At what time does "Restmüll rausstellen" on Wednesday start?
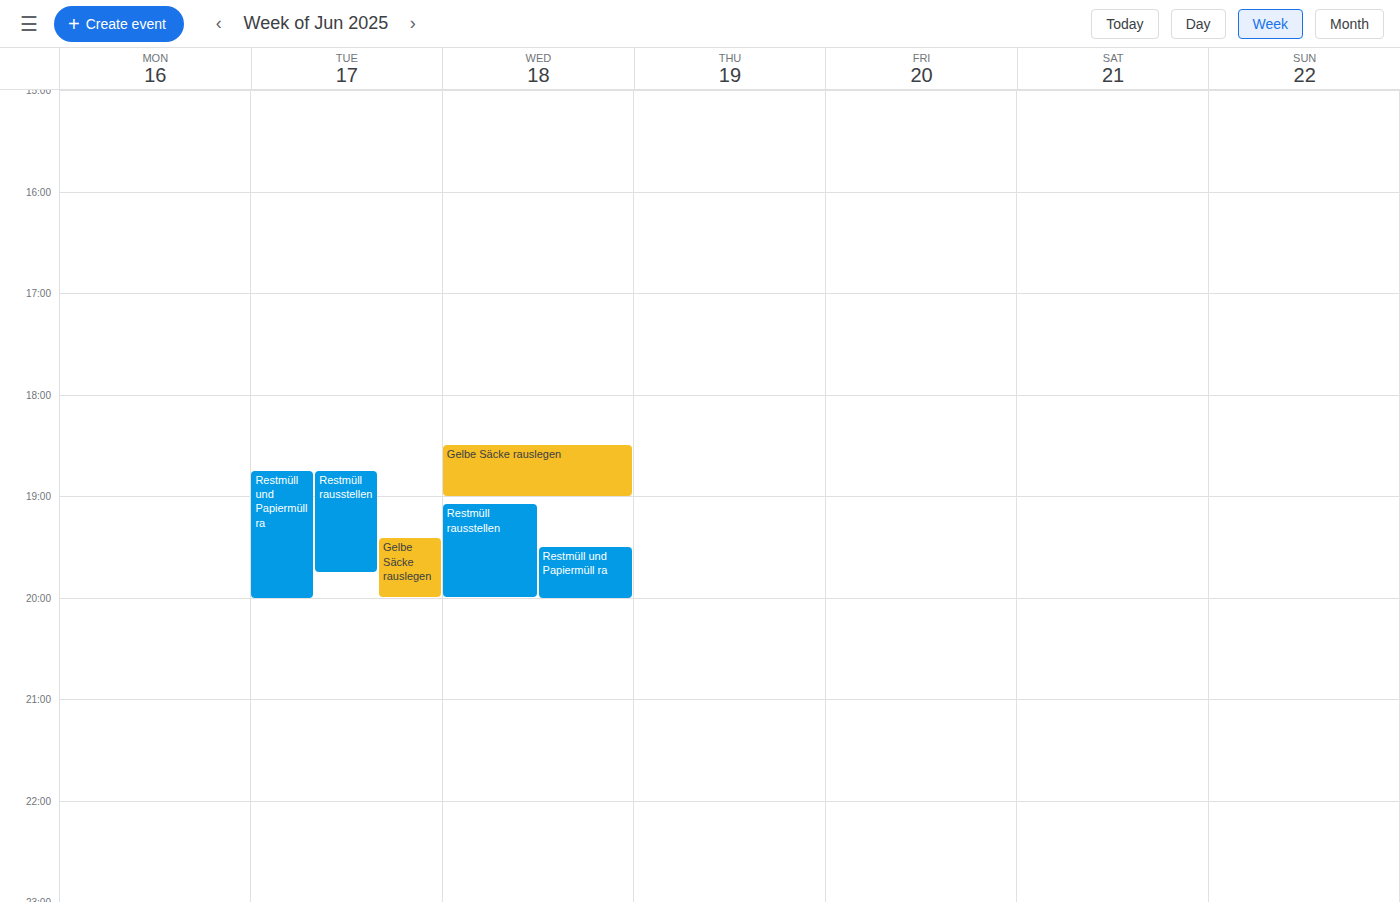
7:05 PM